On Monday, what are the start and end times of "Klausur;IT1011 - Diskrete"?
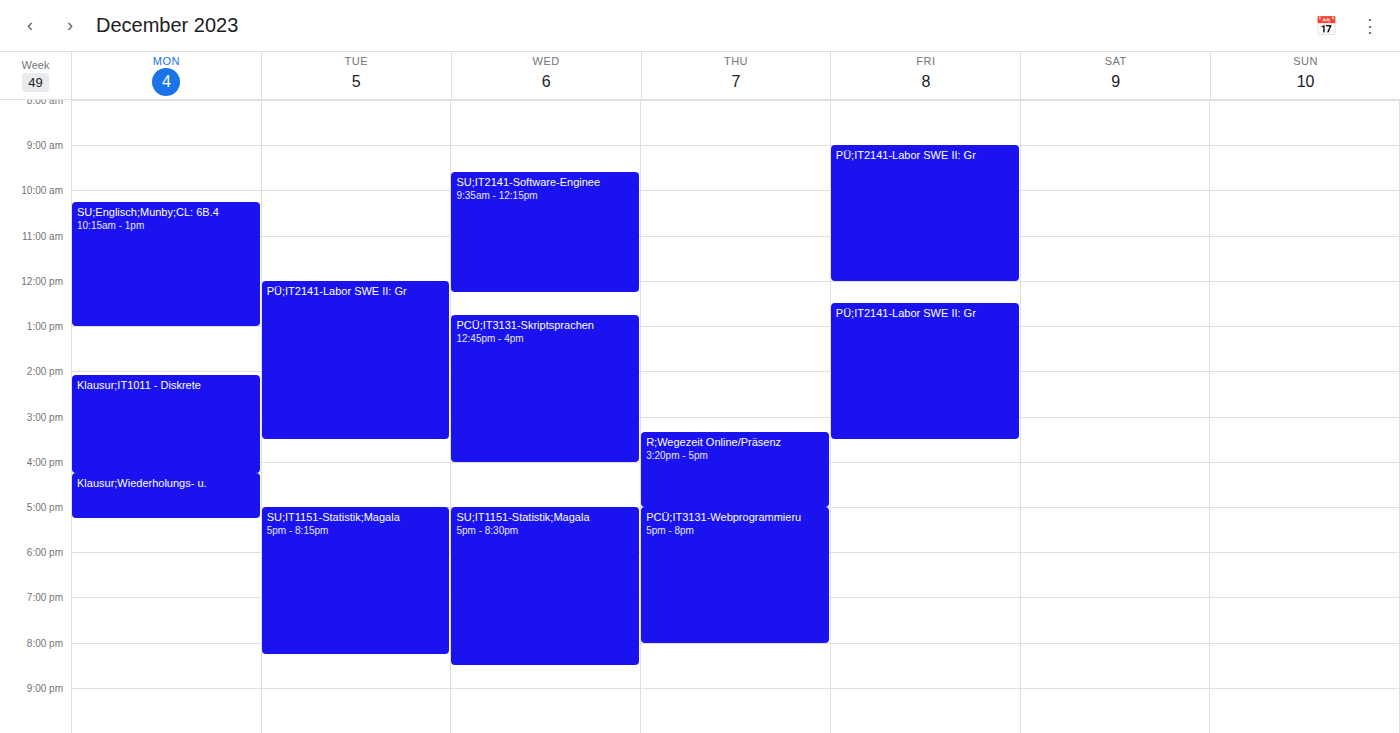
2:05 PM to 4:15 PM